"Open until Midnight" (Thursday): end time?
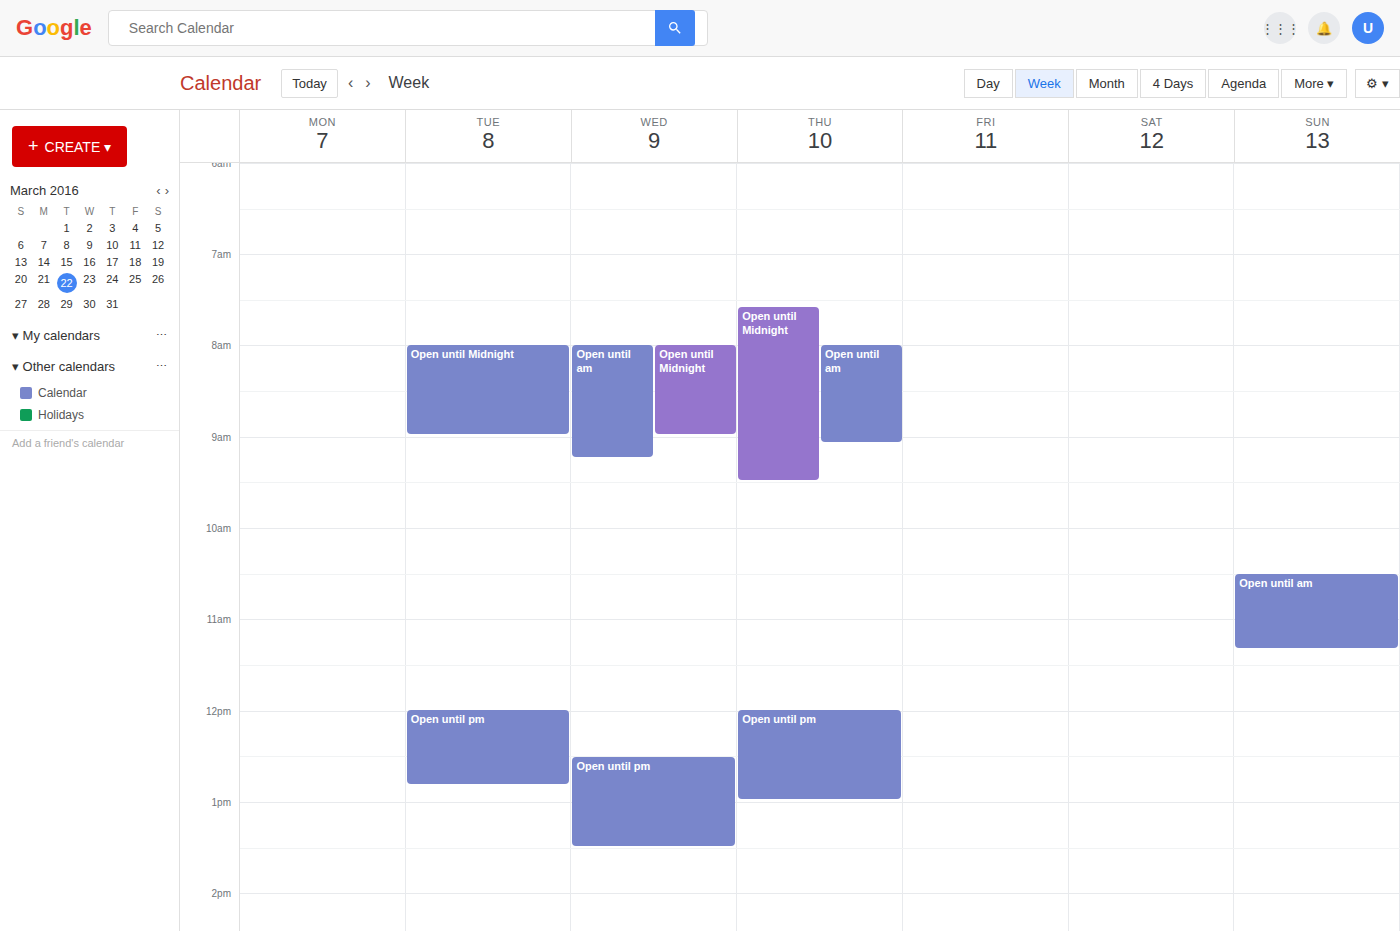
09:30